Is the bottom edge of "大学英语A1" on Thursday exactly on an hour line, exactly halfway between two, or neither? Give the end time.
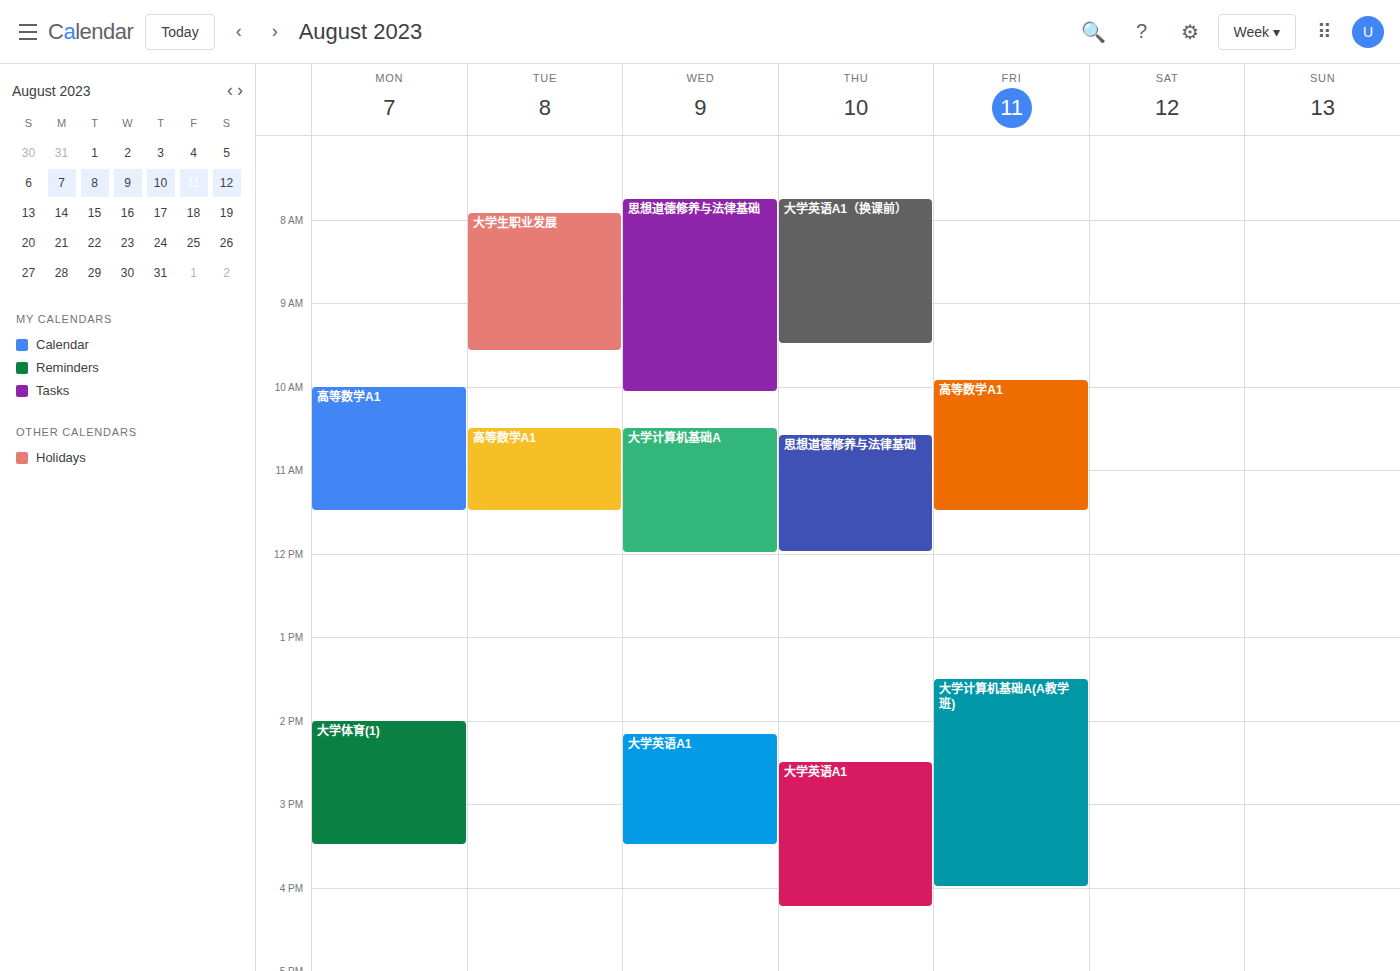
16:15 -- neither: a quarter of the way from the 16:00 line to the 17:00 line.